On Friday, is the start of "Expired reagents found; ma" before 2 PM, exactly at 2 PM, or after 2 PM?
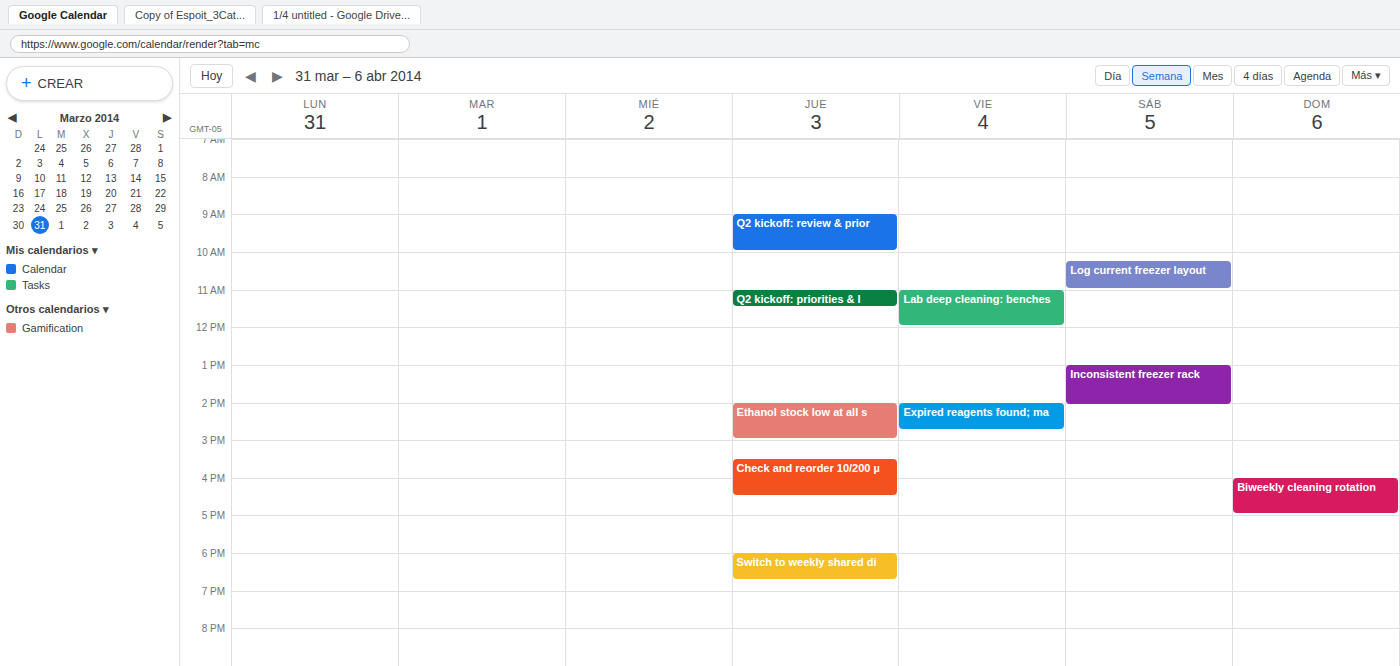
2:00 PM -- exactly at 2 PM, on the 2 PM line.